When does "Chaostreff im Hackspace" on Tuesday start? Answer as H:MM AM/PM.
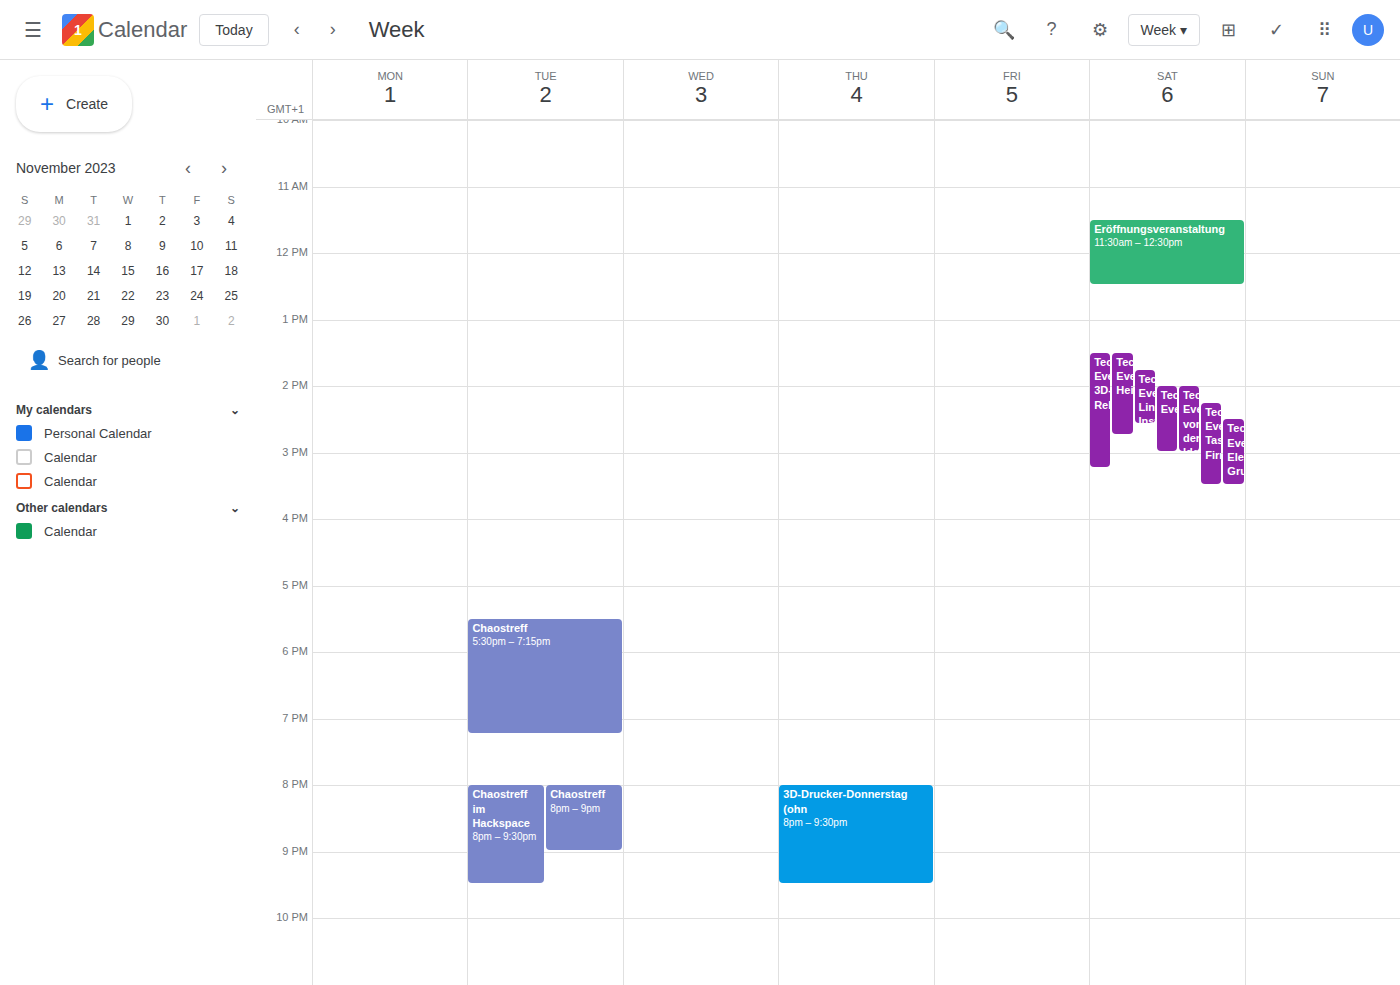
8:00 PM